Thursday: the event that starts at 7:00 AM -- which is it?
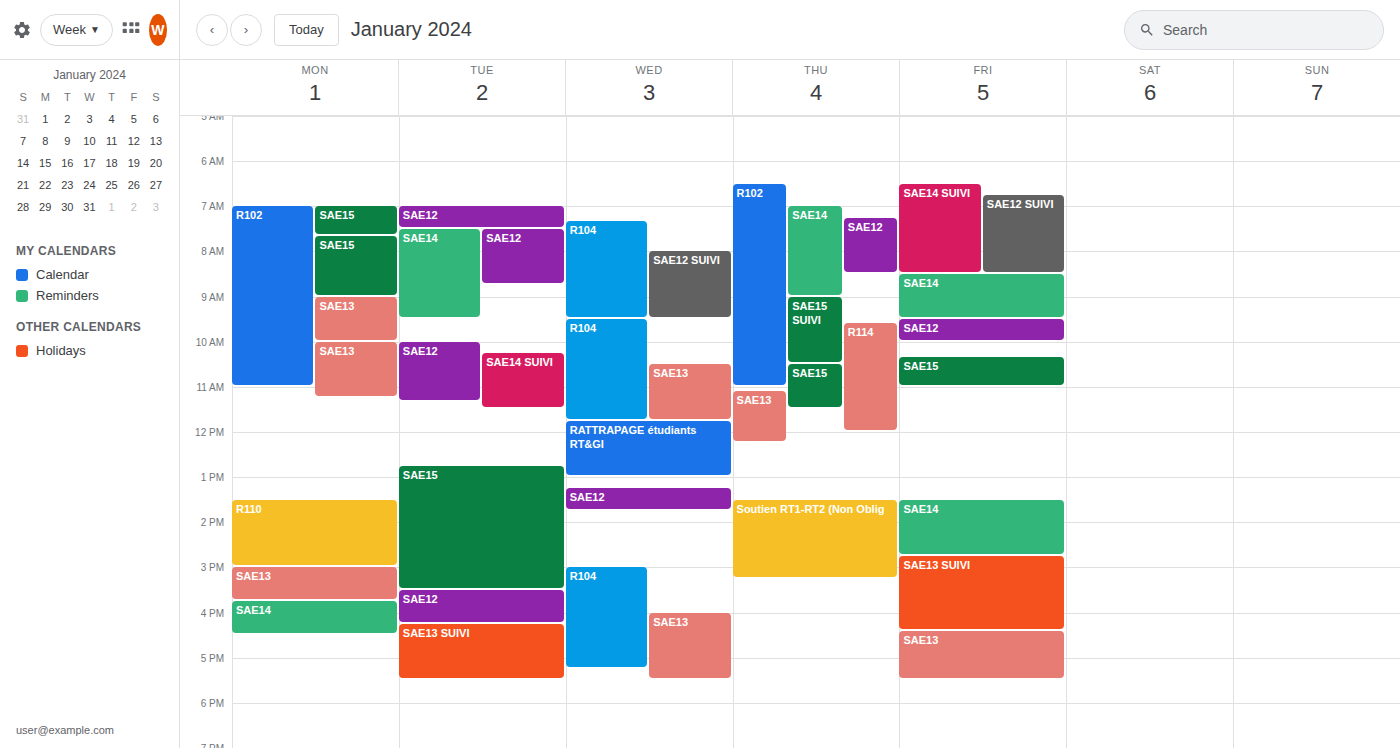
"SAE14"